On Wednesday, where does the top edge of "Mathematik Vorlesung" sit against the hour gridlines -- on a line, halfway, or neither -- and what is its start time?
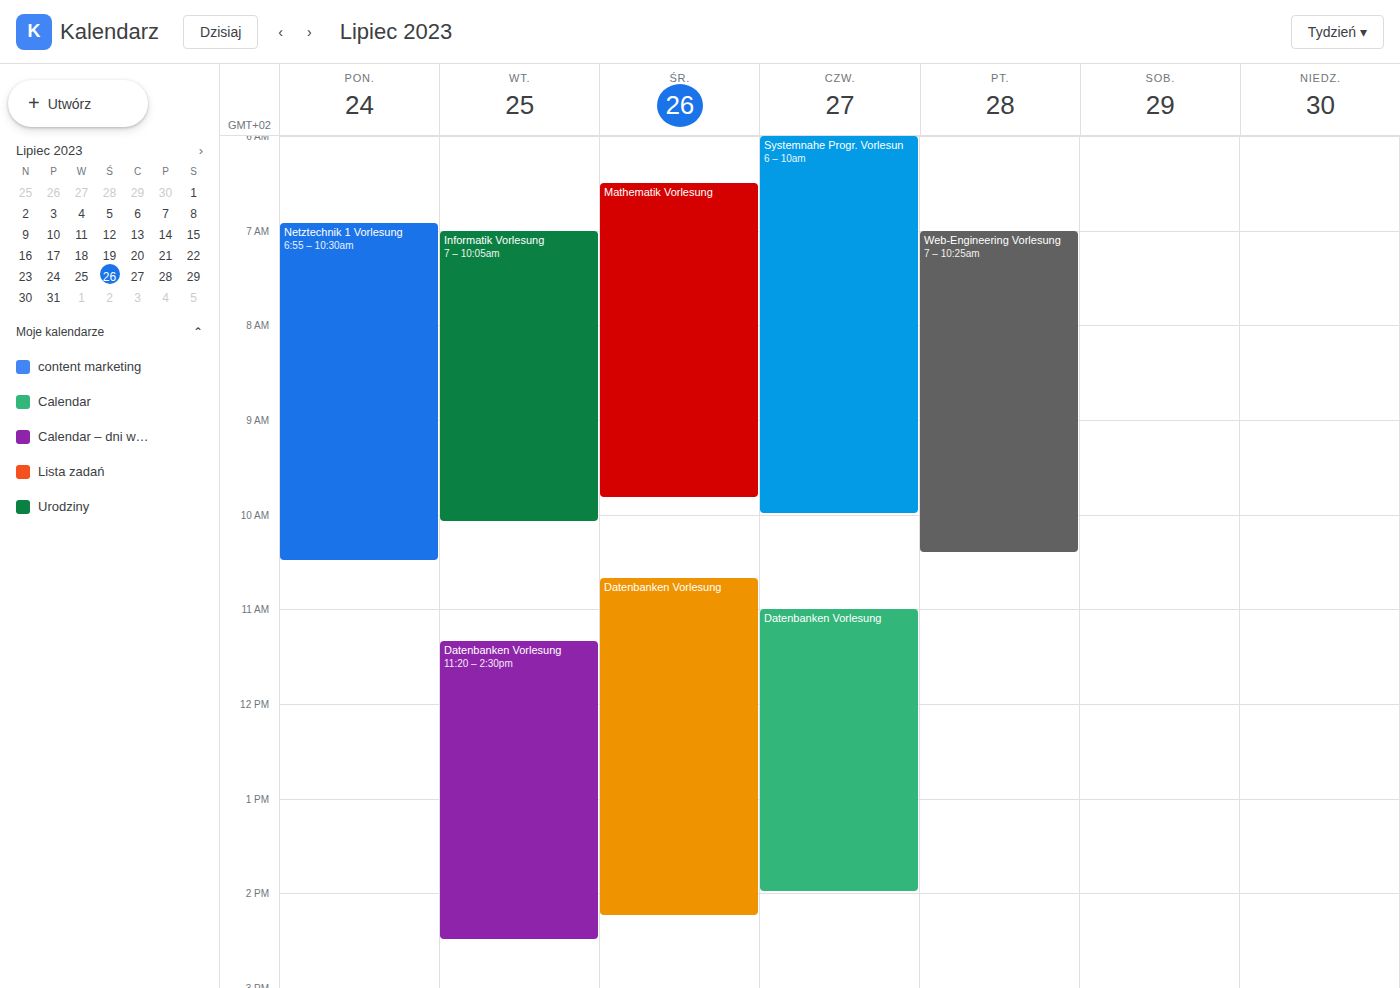
6:30 AM -- halfway between the 6 AM and 7 AM lines.